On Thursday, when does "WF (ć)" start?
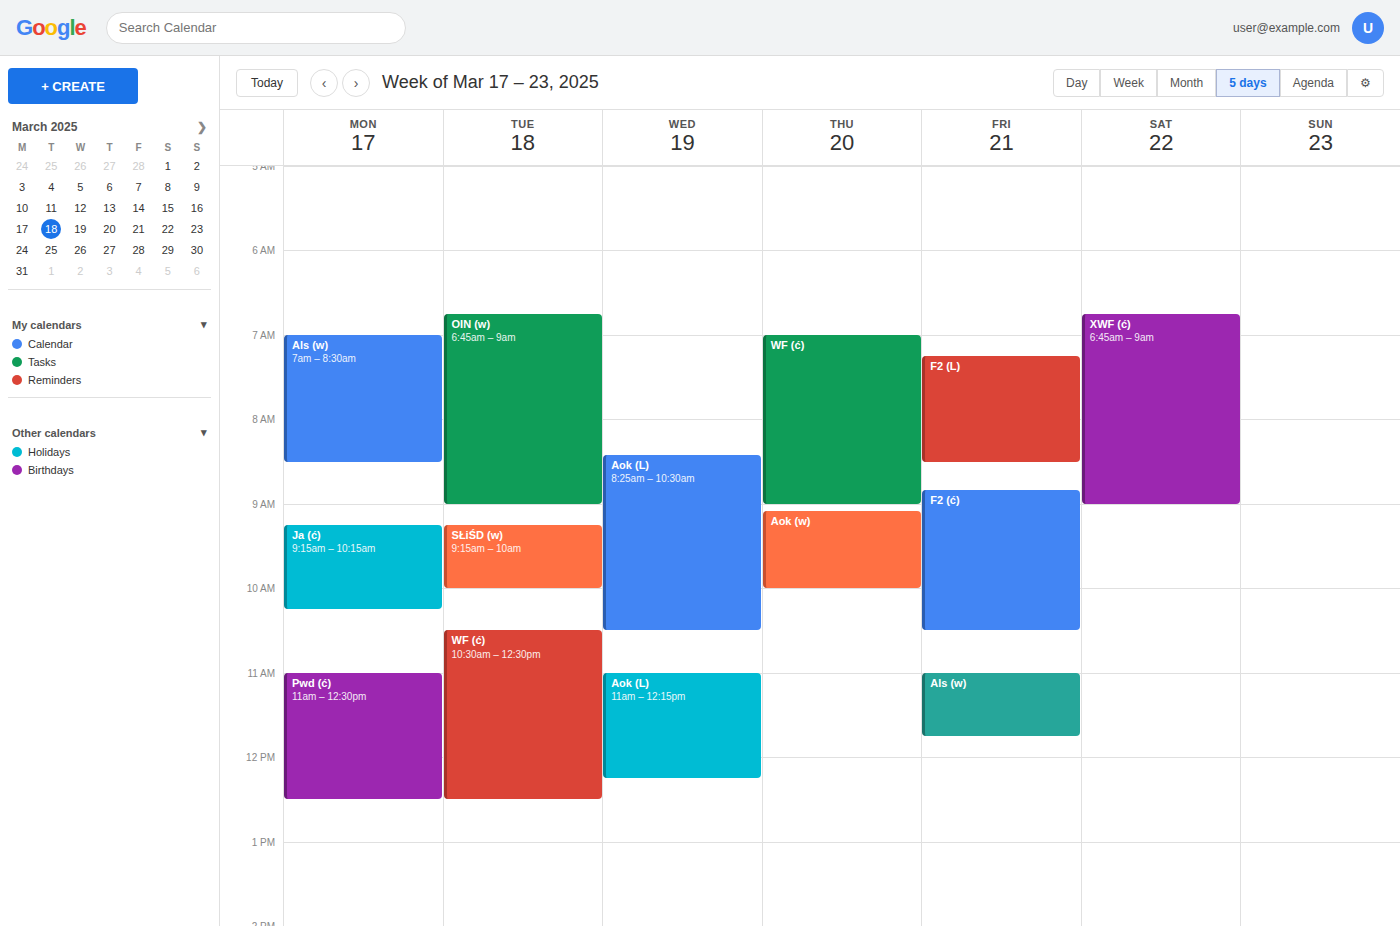
7:00 AM